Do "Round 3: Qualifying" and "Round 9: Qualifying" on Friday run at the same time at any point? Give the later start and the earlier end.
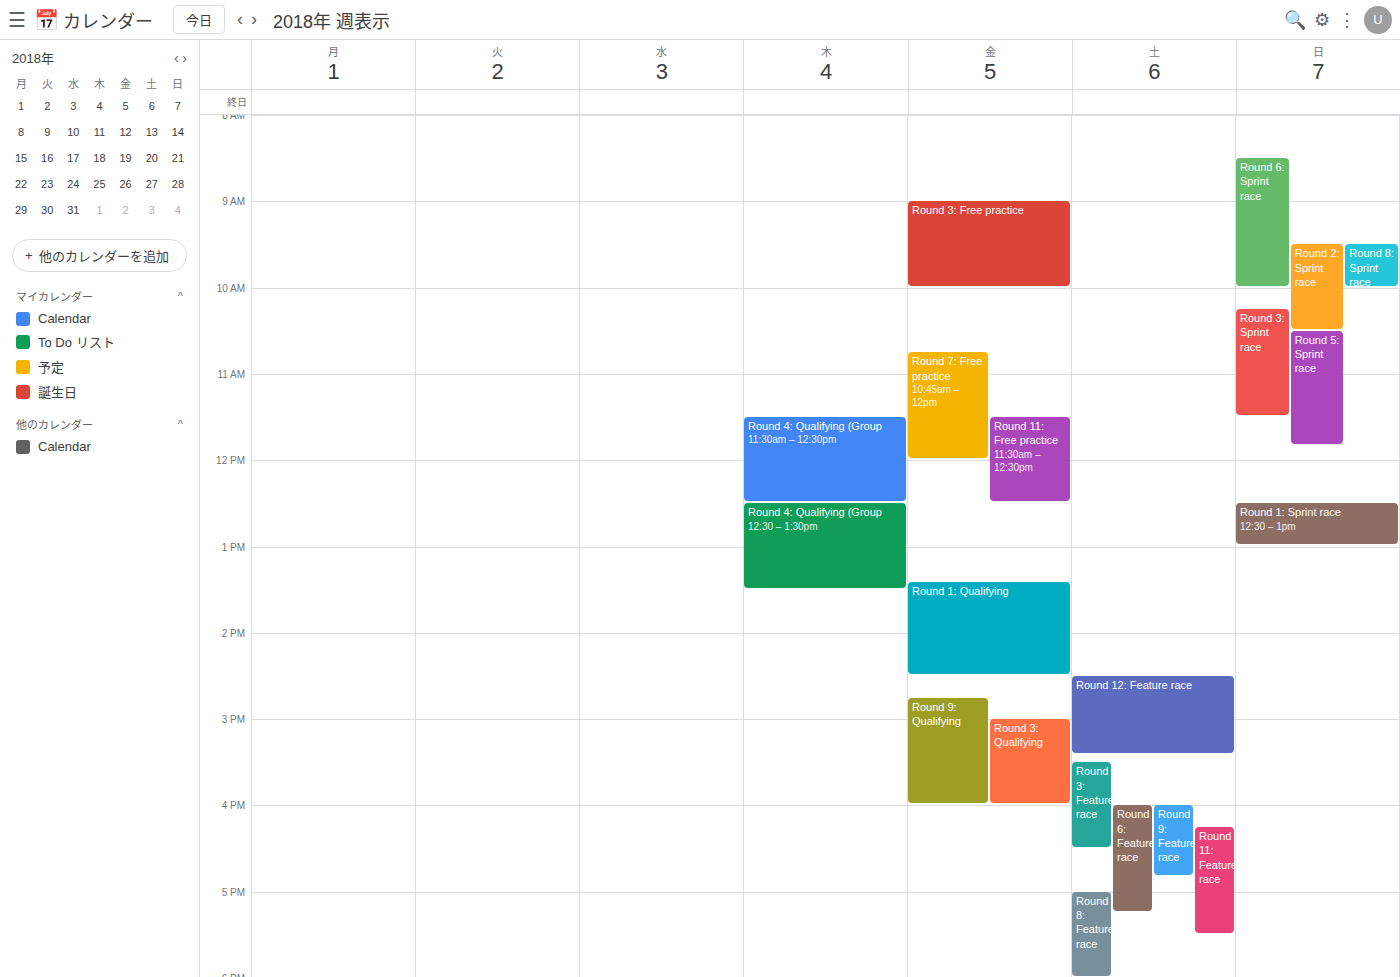
"Round 3: Qualifying" runs 3:00 PM to 4:00 PM, inside "Round 9: Qualifying" -- they overlap.